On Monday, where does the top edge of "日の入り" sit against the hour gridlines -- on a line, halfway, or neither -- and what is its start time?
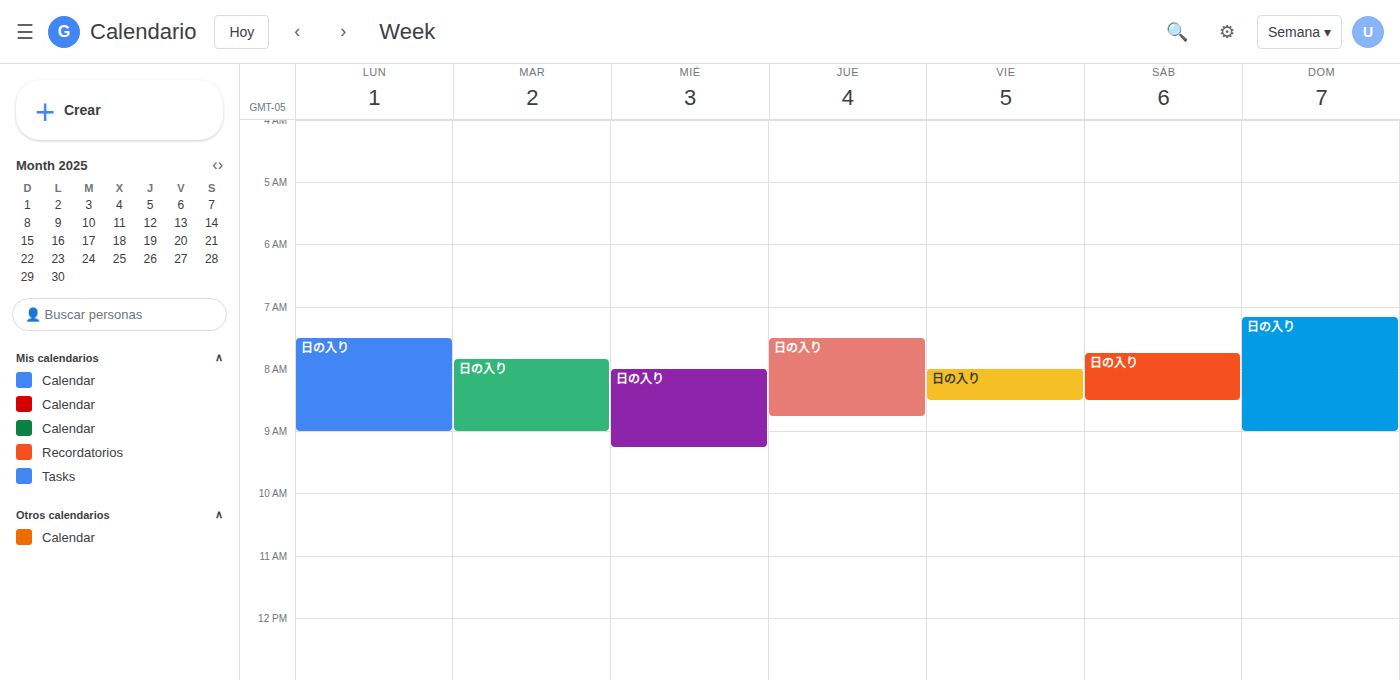
7:30 AM -- halfway between the 7 AM and 8 AM lines.